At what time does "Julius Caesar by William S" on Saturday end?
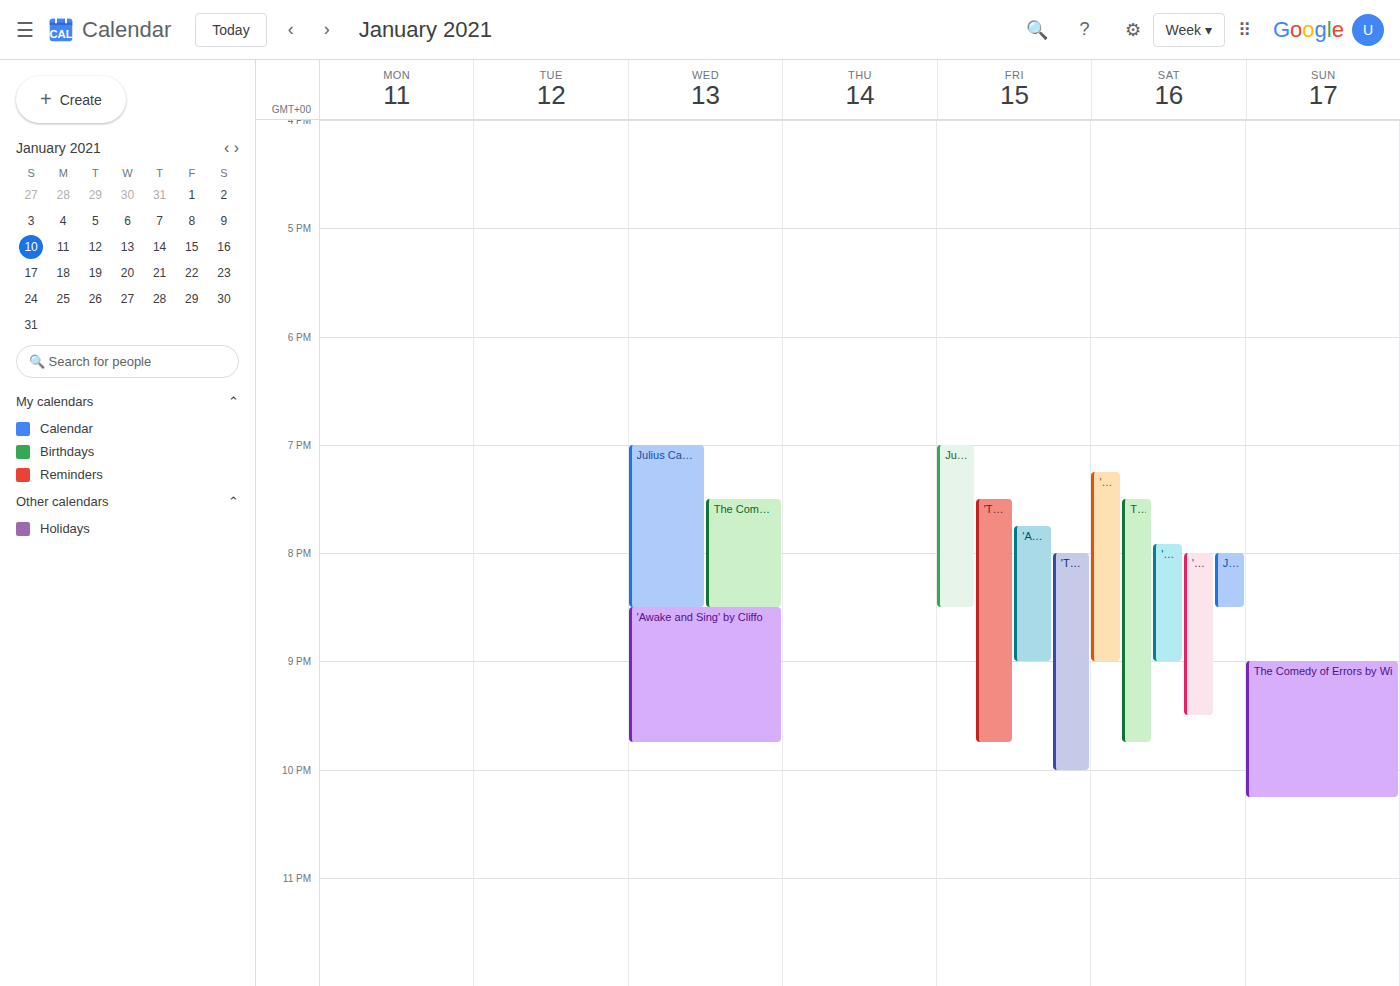
8:30 PM